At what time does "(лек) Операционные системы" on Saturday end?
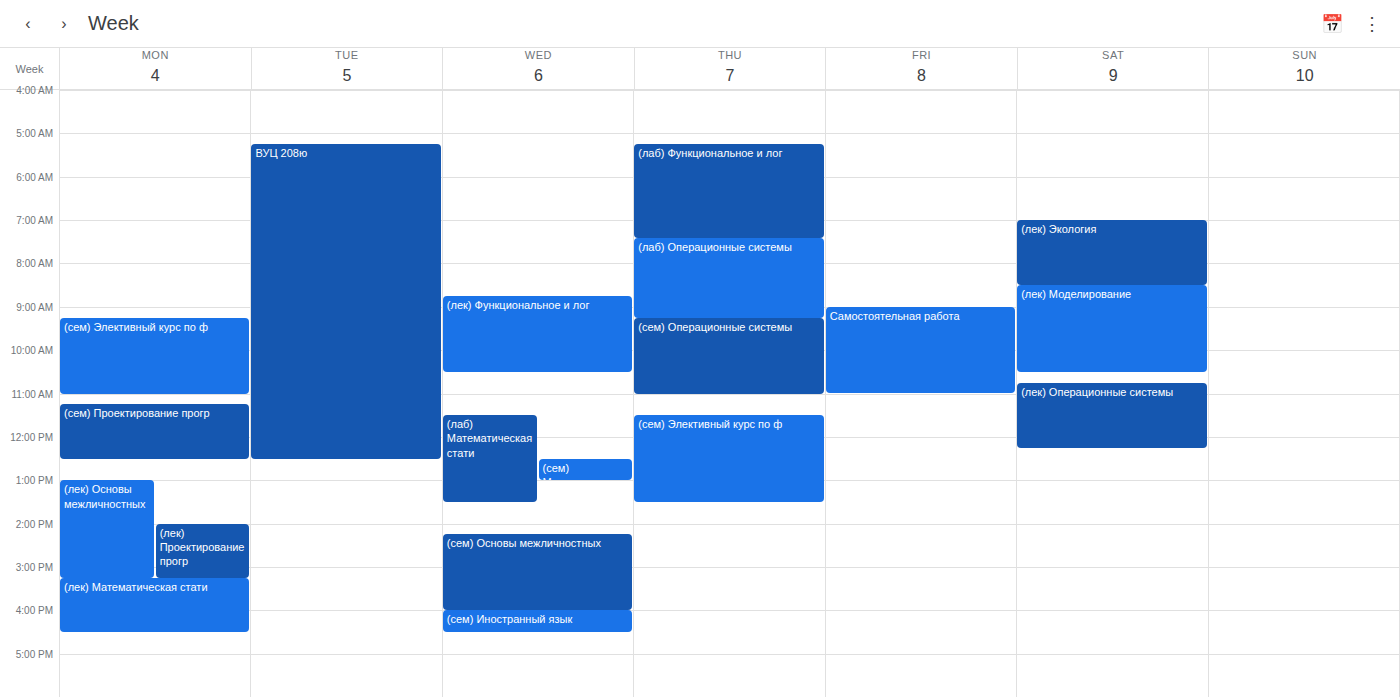
12:15 PM